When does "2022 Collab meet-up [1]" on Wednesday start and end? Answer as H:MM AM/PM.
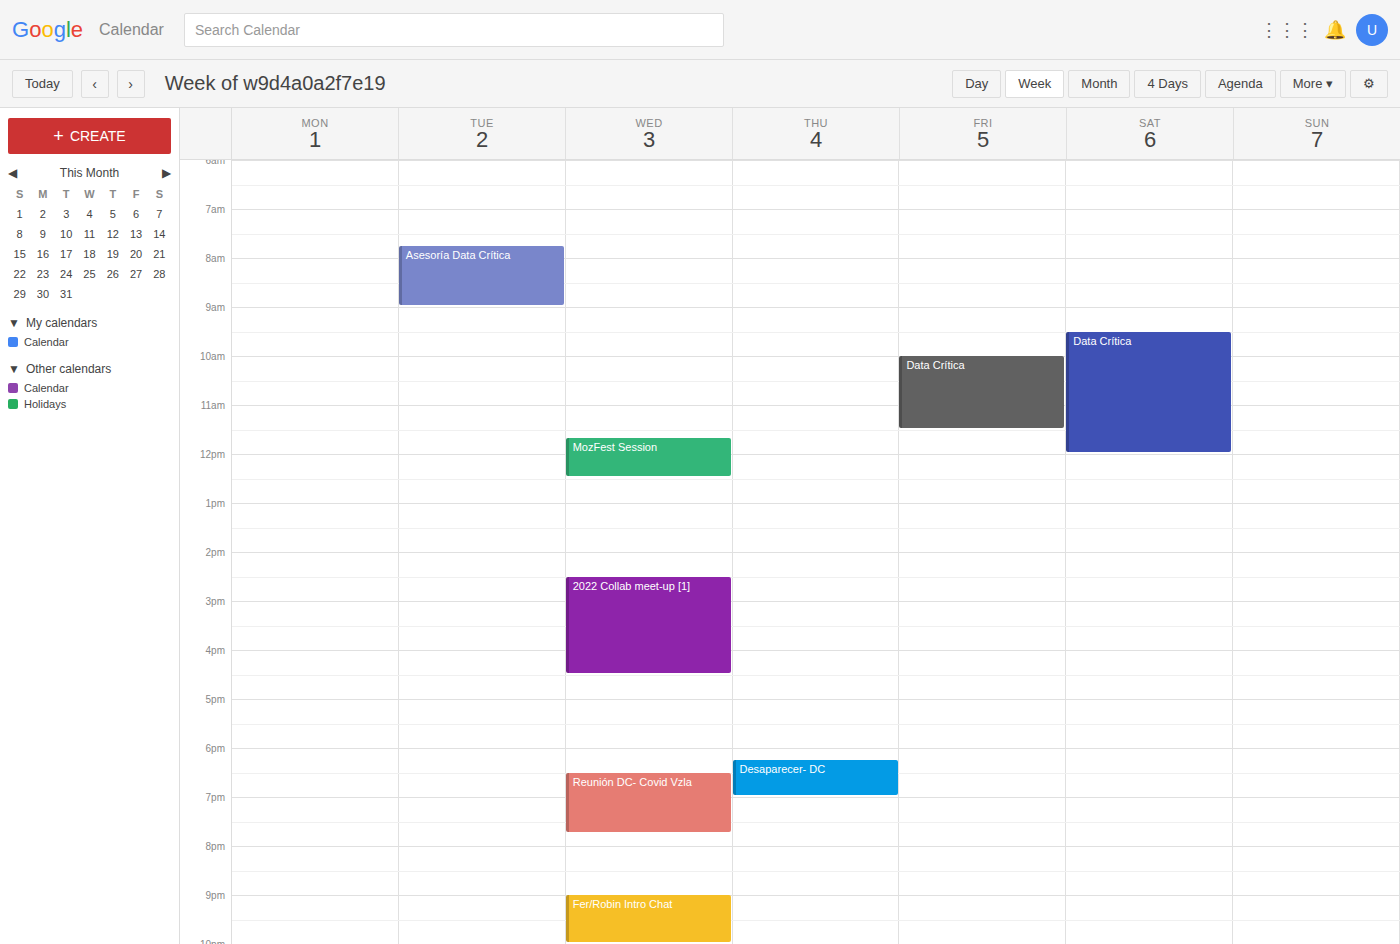
2:30 PM to 4:30 PM